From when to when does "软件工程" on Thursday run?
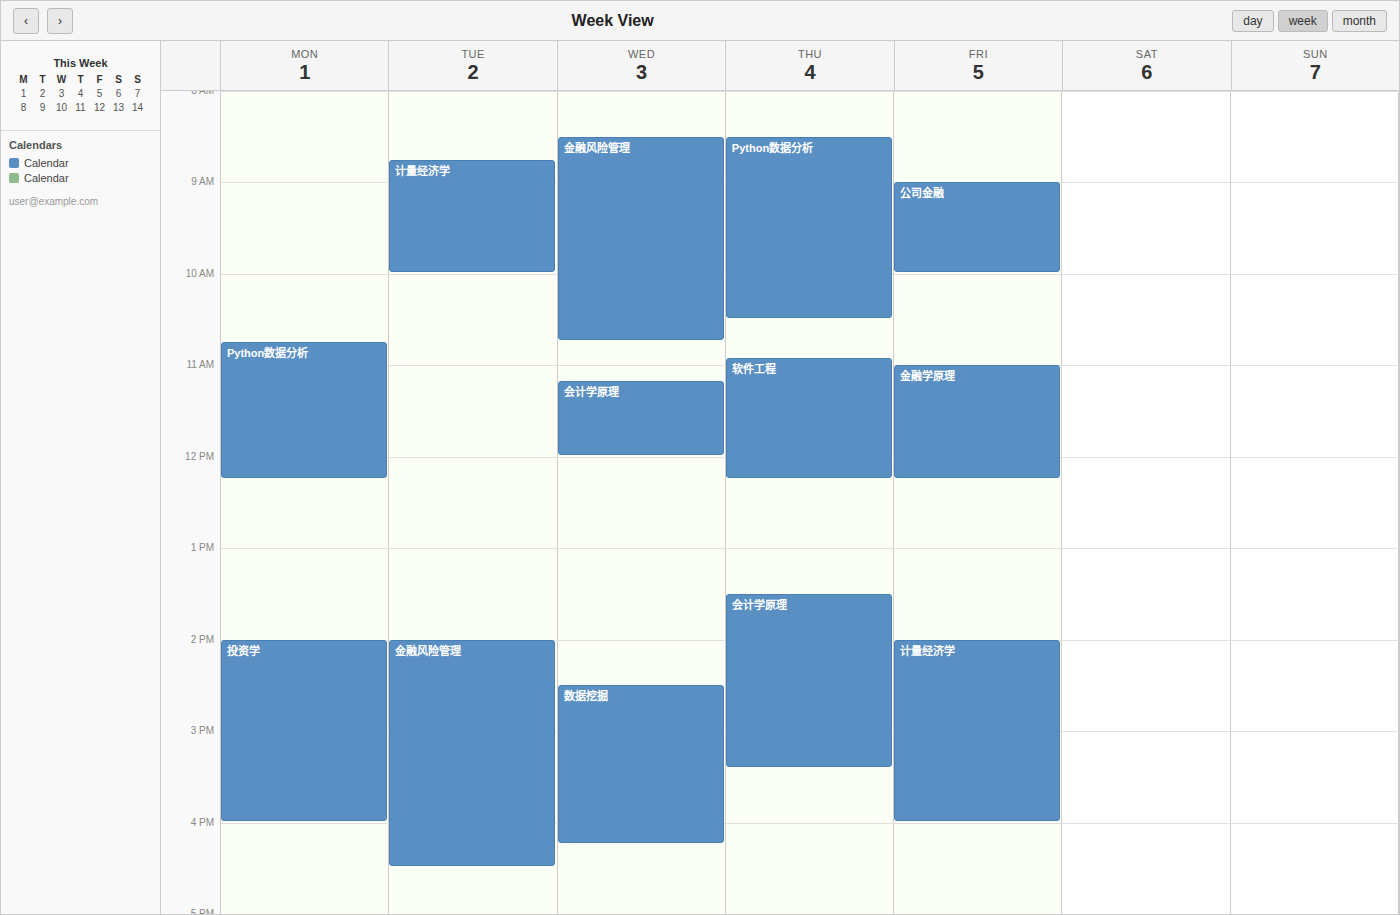
10:55 AM to 12:15 PM